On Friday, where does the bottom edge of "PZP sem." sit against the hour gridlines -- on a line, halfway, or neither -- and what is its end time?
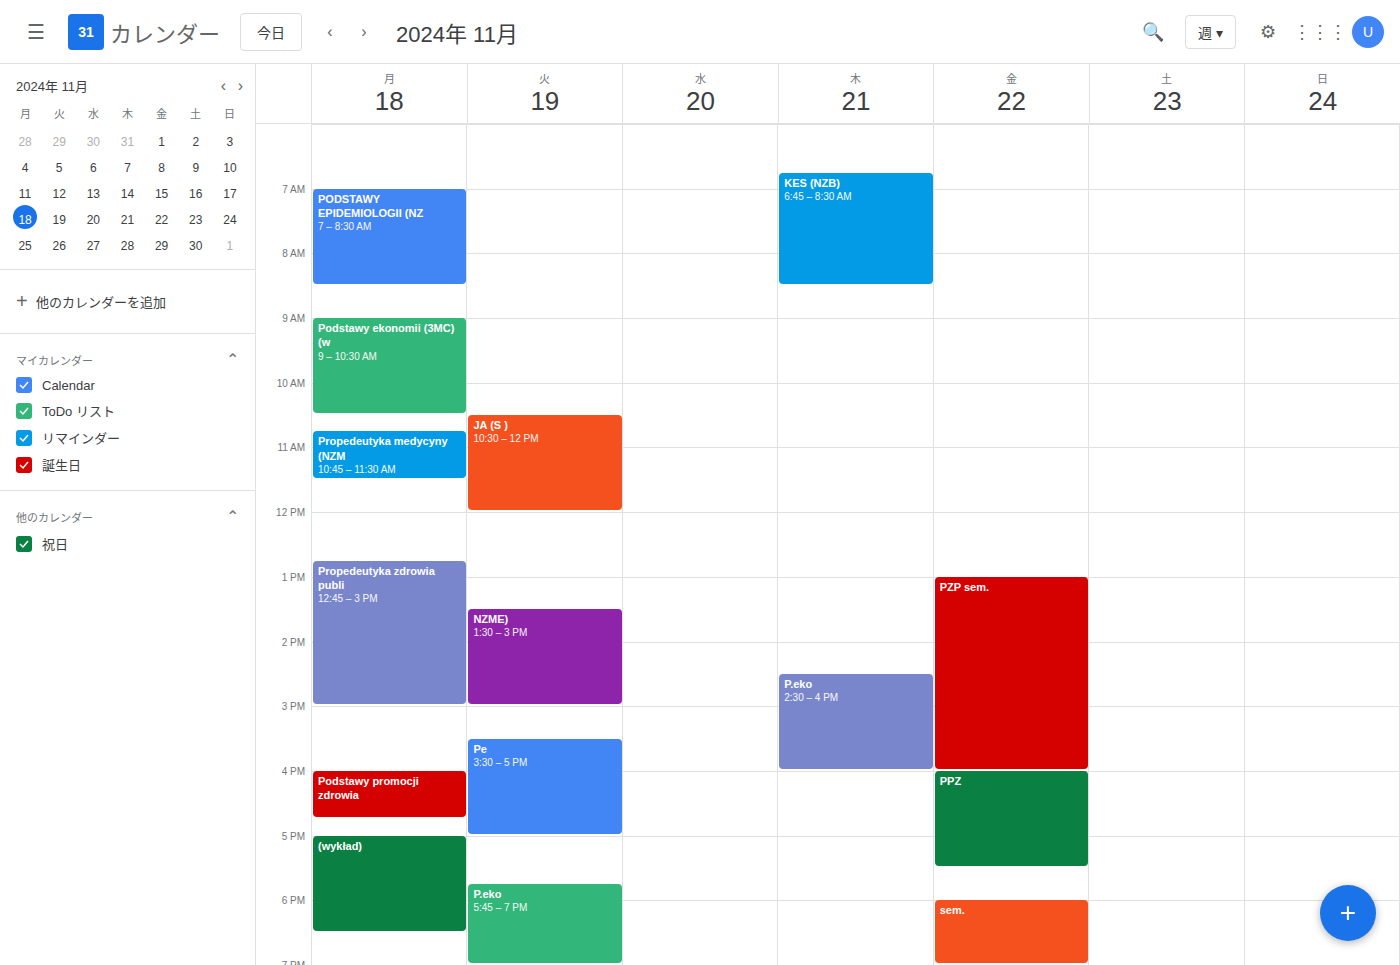
4:00 PM -- exactly on the 4 PM line.